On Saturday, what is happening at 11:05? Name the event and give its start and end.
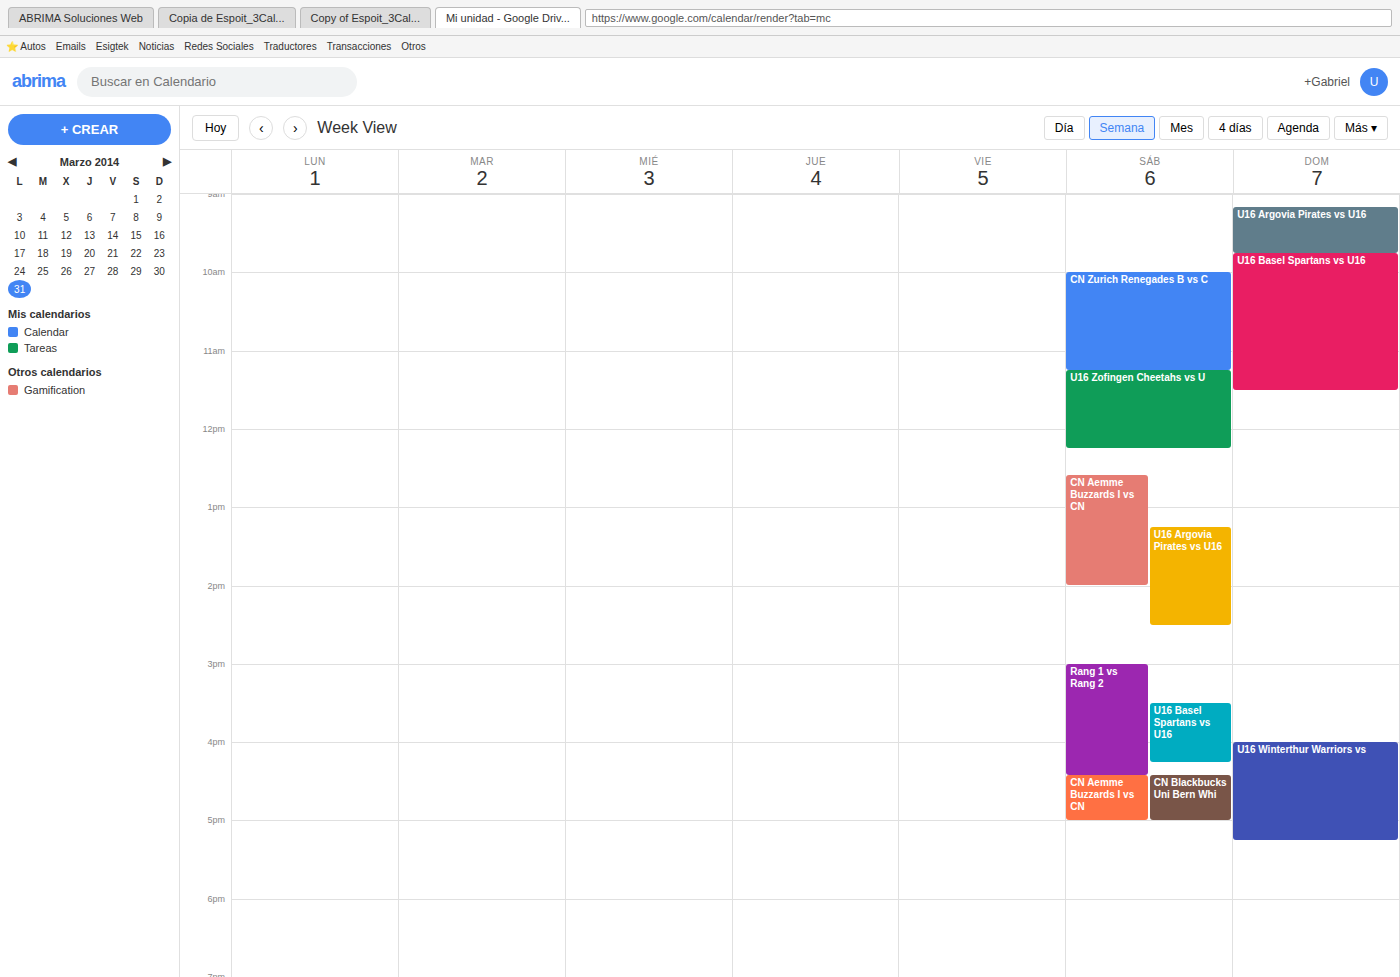
"CN Zurich Renegades B vs C", 10:00 to 11:15